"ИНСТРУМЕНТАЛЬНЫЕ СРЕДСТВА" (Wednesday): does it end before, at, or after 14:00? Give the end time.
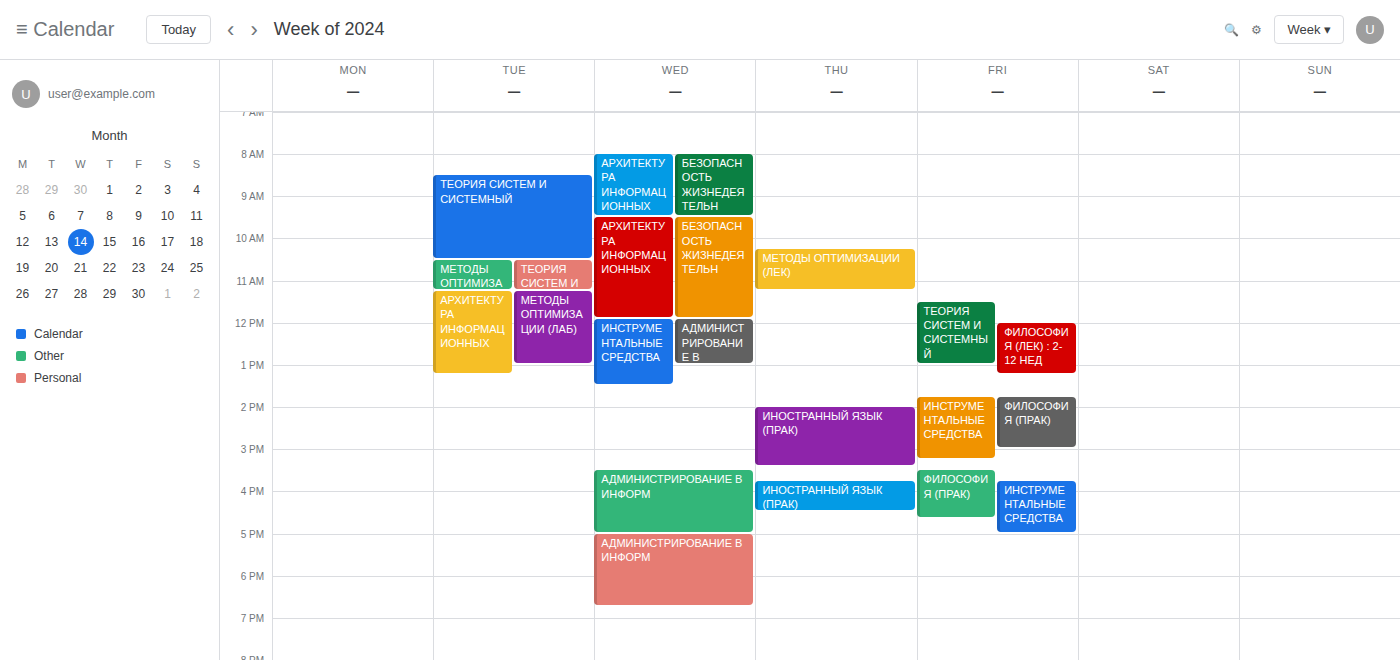
13:30 -- before 14:00, 30 minutes above the 14:00 line.